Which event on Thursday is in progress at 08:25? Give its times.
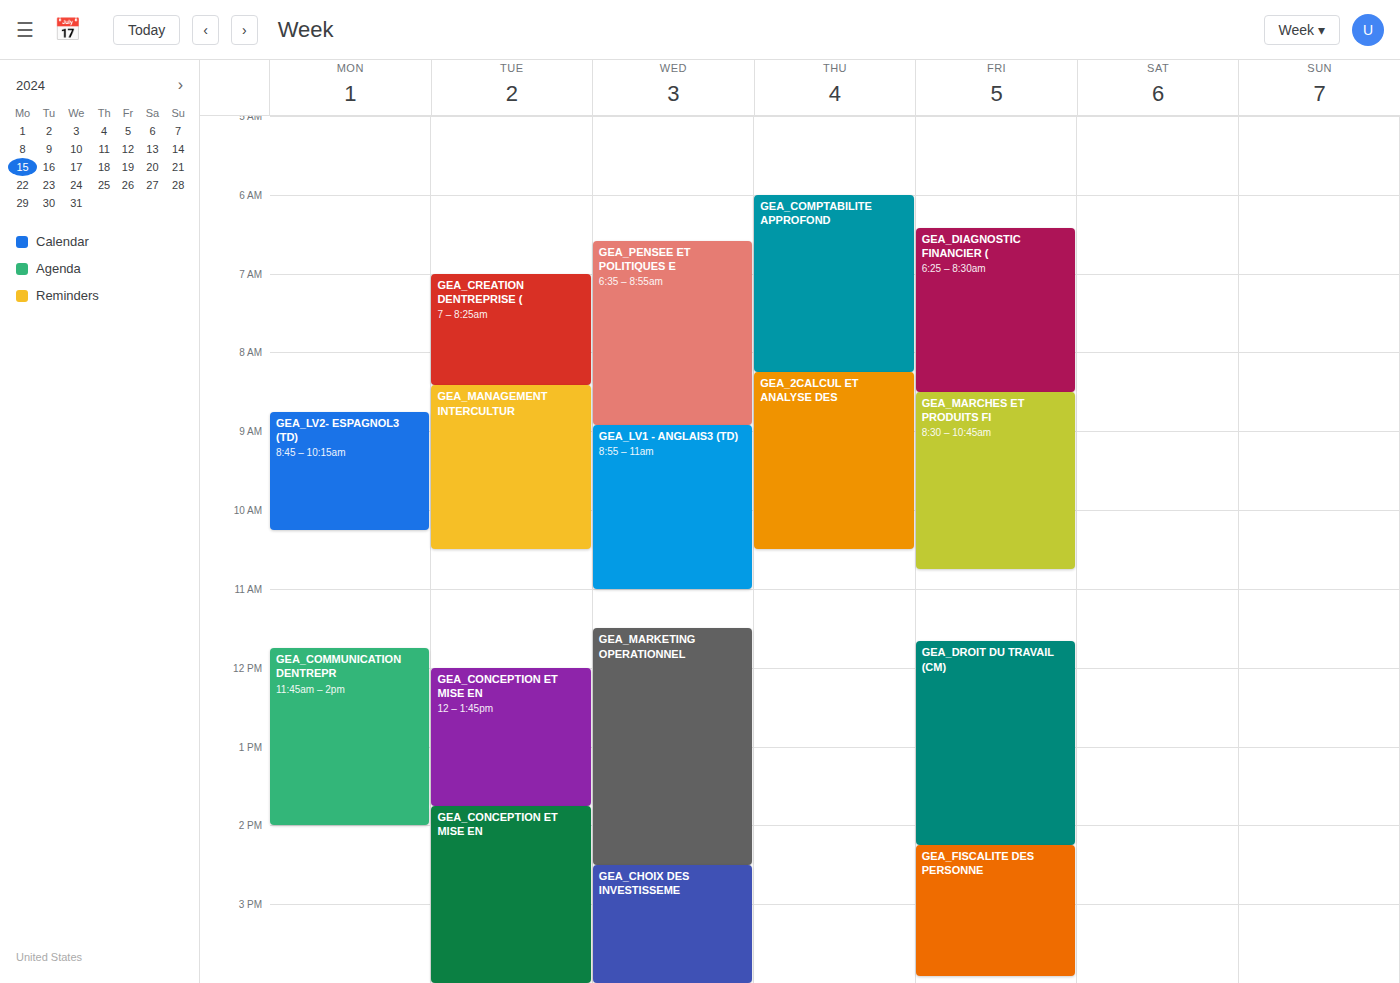
"GEA_2CALCUL ET ANALYSE DES", 08:15 to 10:30